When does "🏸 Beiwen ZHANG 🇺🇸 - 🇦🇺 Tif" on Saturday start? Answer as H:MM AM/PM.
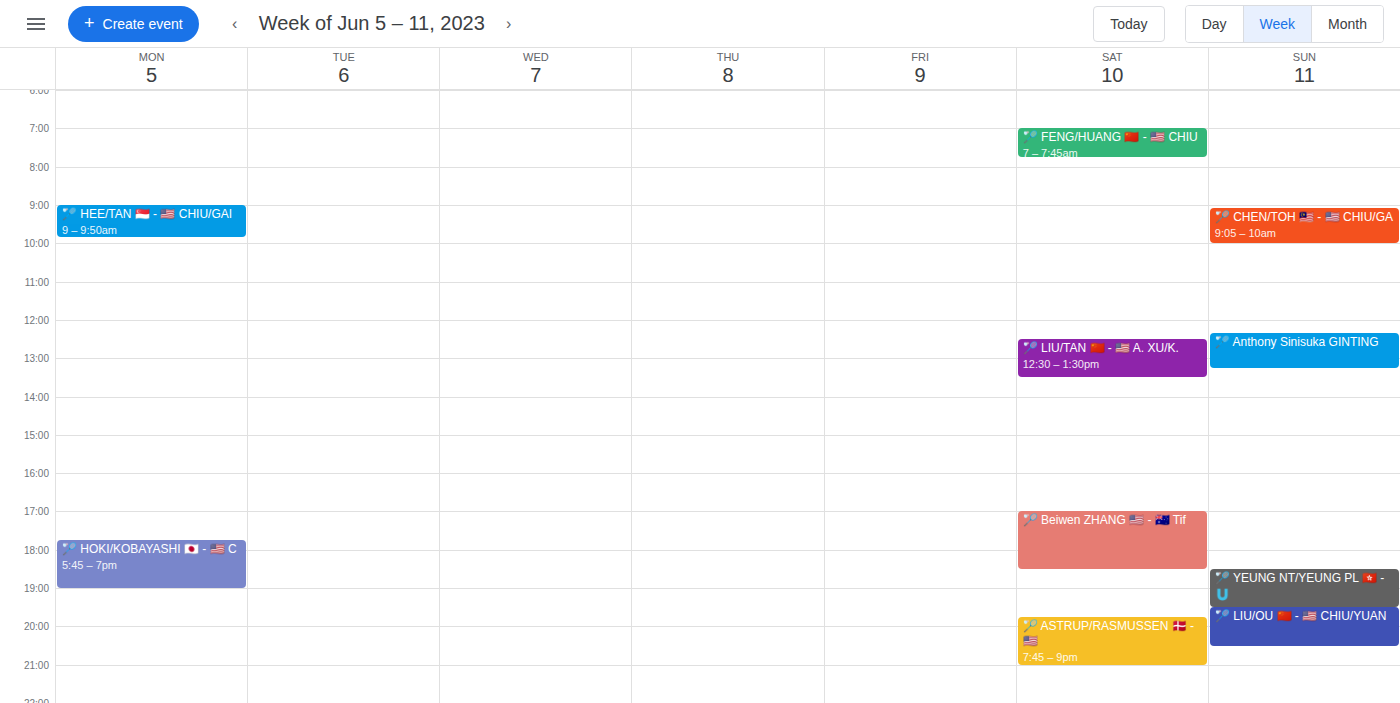
5:00 PM